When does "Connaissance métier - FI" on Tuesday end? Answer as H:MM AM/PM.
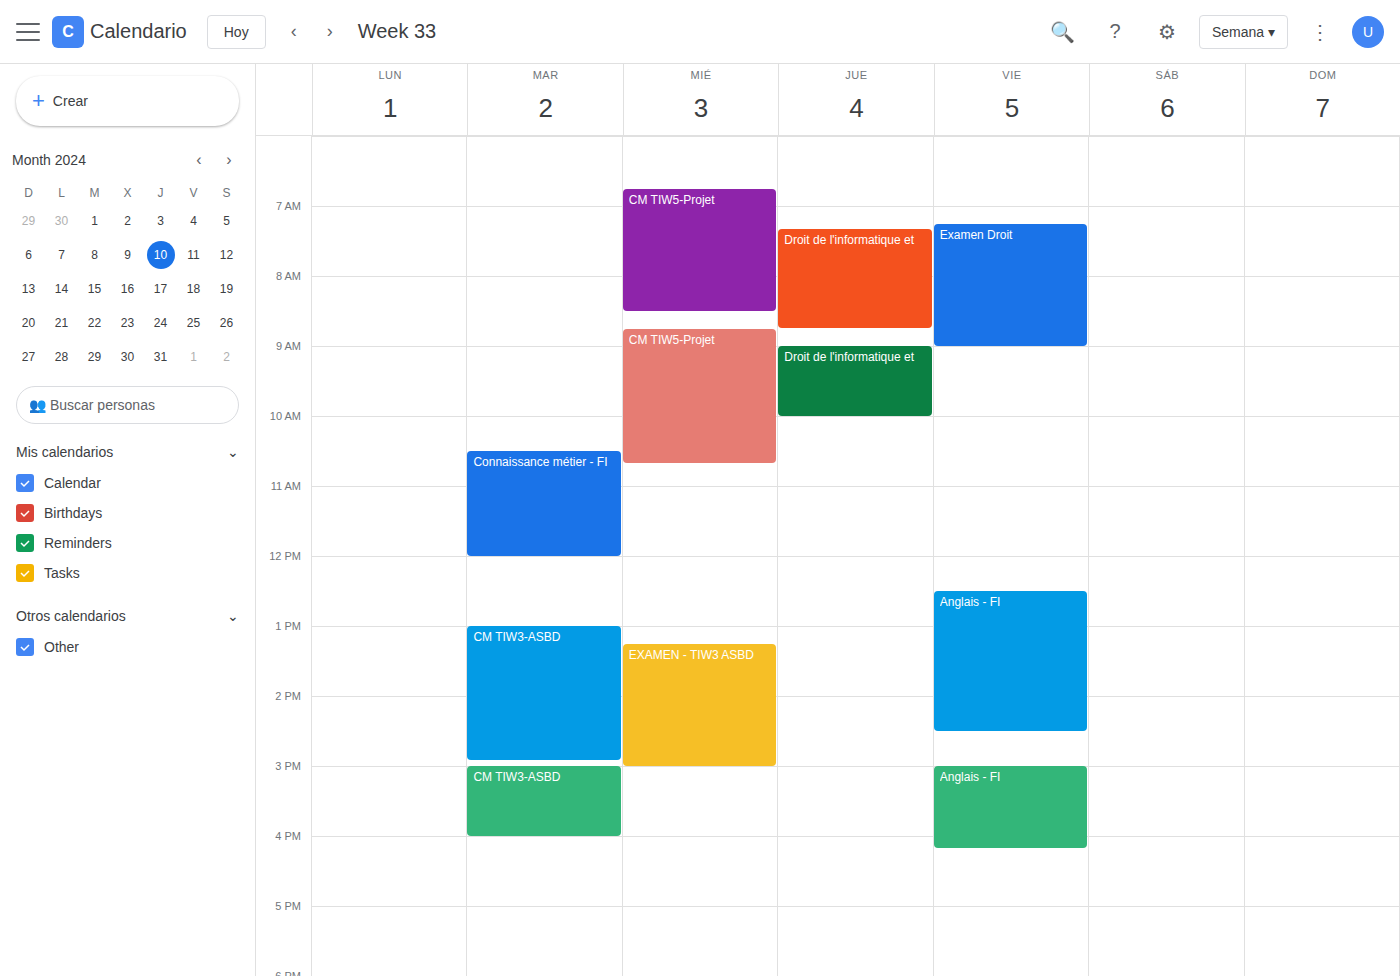
12:00 PM